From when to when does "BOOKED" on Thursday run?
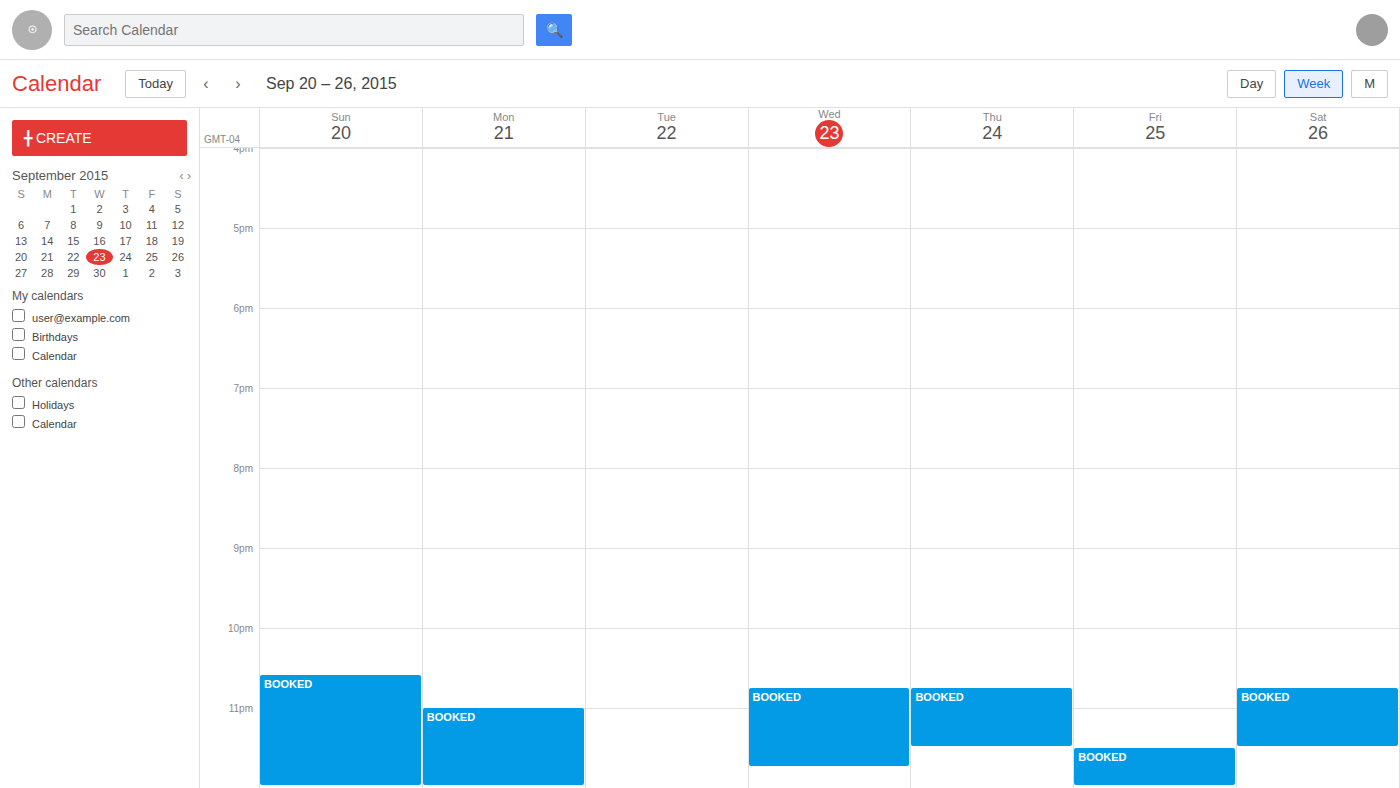
10:45 PM to 11:30 PM